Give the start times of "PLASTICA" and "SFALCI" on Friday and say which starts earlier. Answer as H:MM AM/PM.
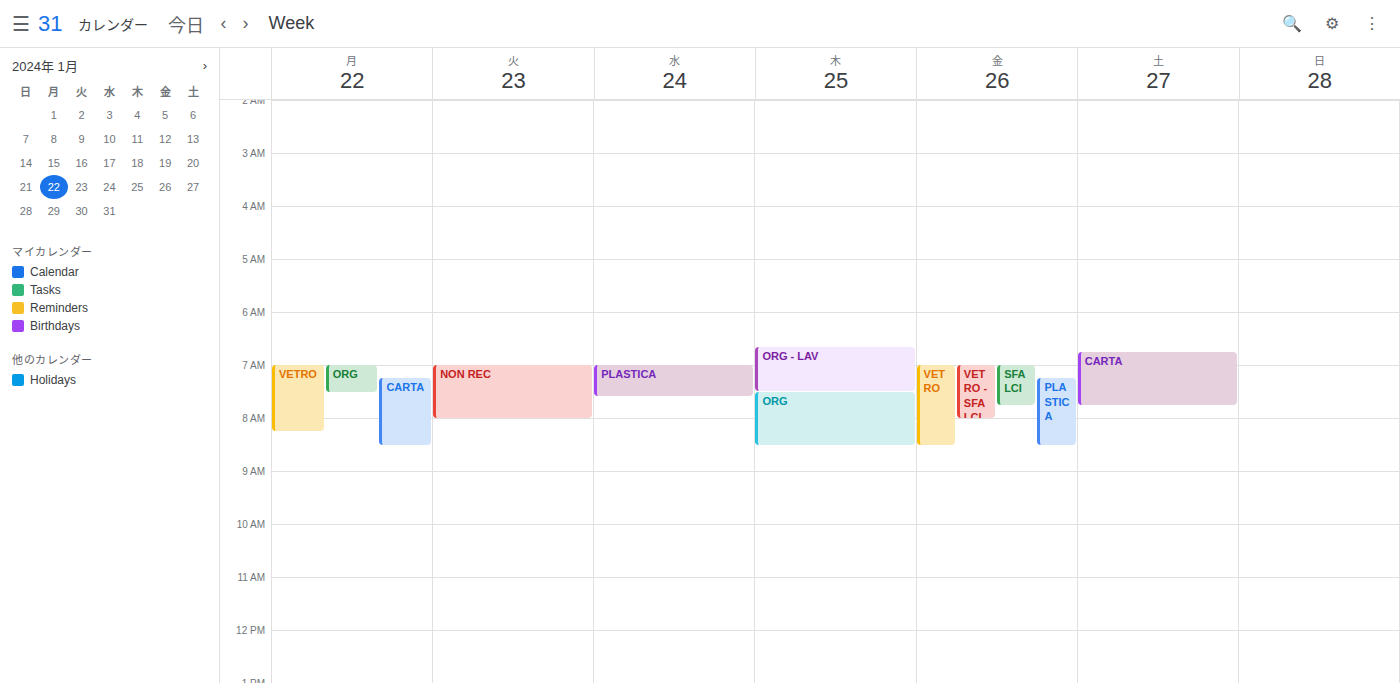
"SFALCI" 7:00 AM; "PLASTICA" 7:15 AM.